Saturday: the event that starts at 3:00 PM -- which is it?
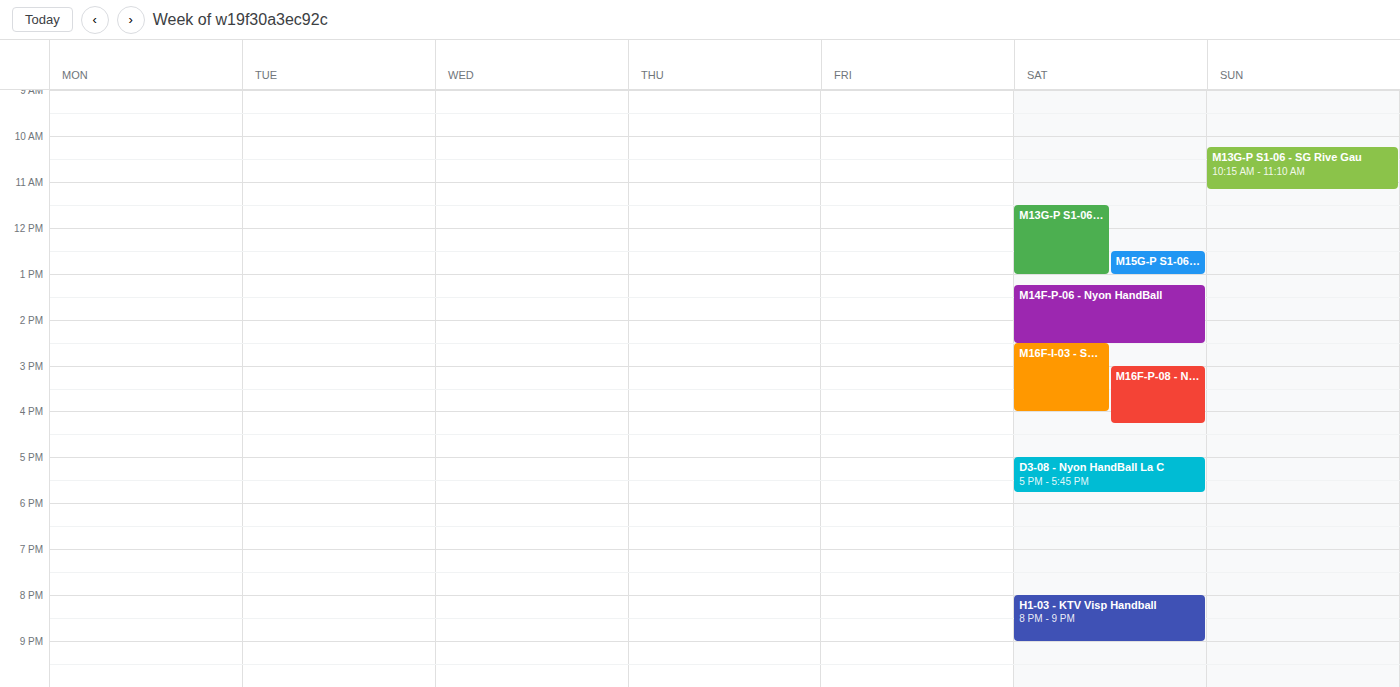
"M16F-P-08 - Nyon HandBall"